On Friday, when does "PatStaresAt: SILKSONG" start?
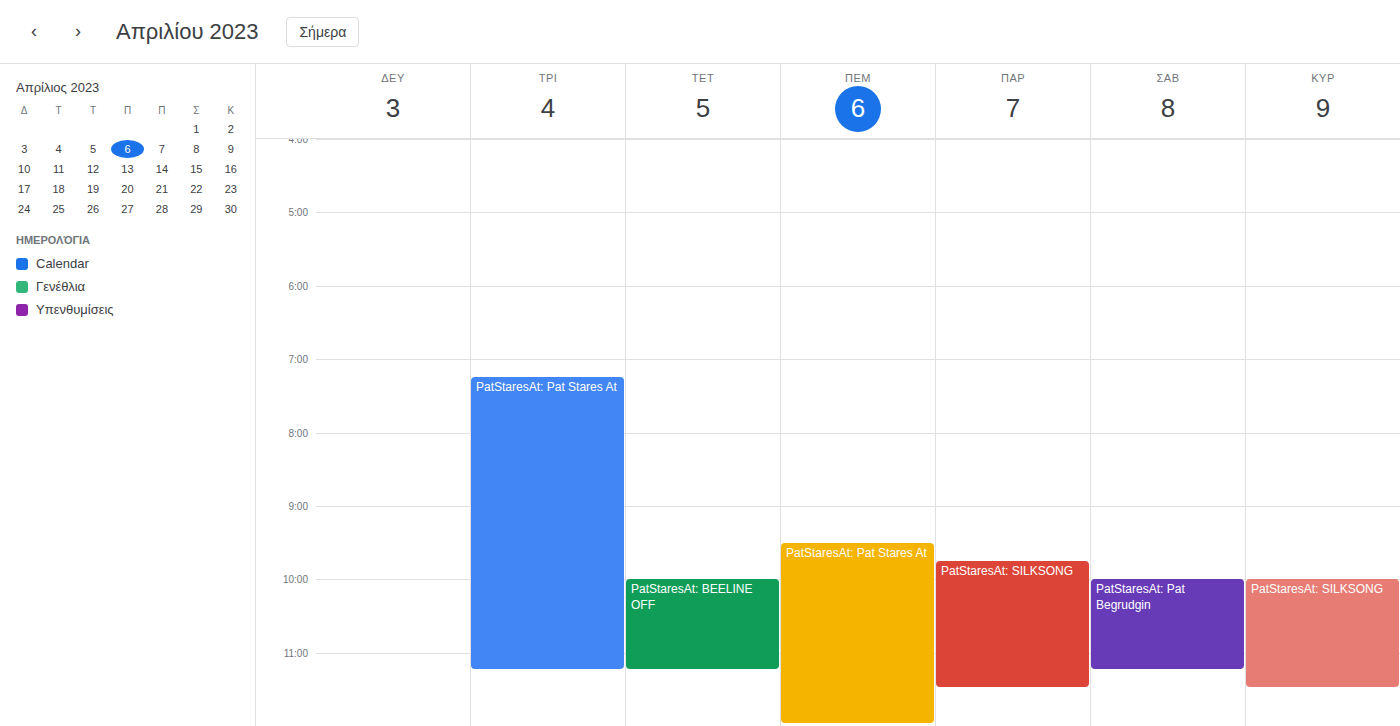
9:45 PM